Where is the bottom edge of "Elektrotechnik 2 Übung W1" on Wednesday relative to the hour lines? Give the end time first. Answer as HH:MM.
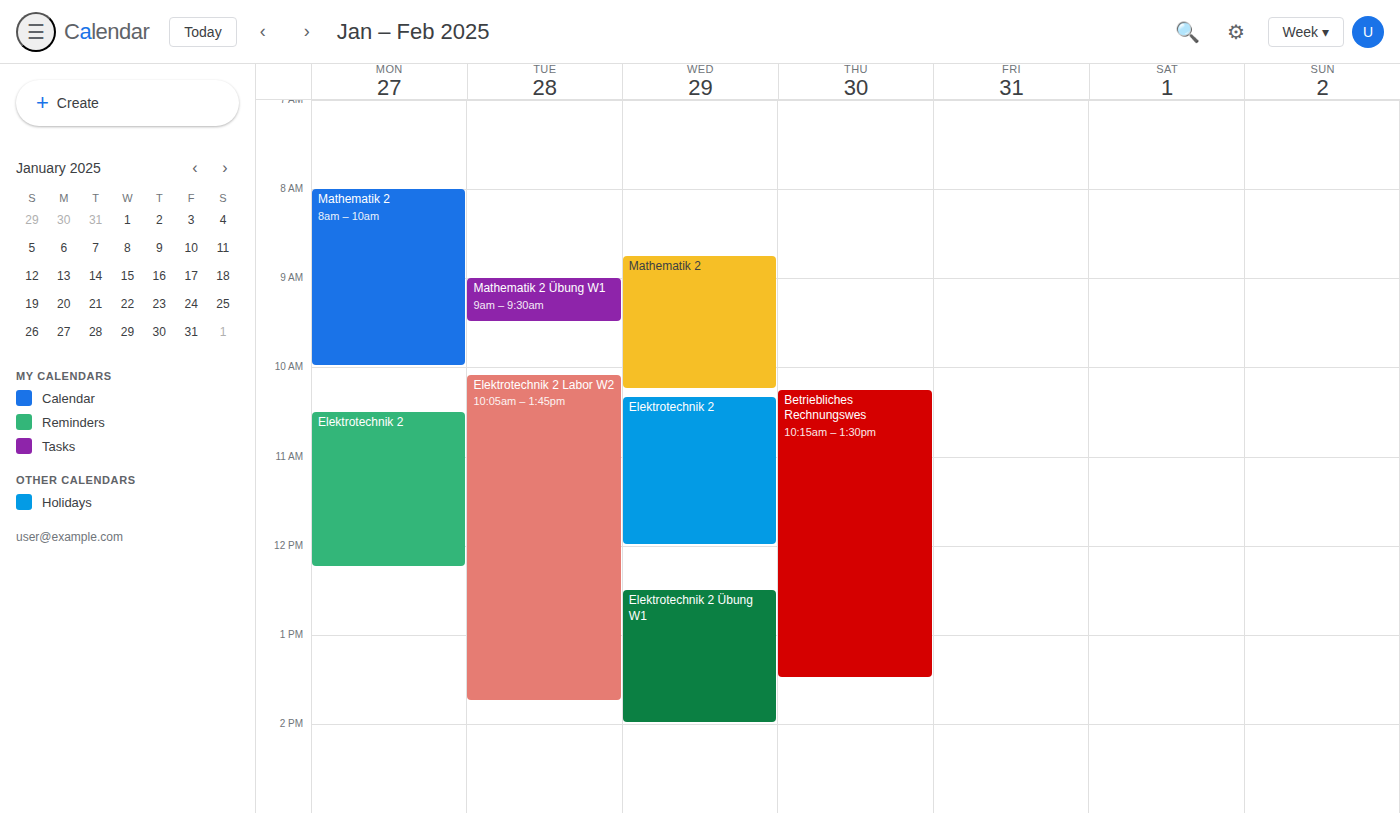
14:00 -- exactly on the 14:00 line.